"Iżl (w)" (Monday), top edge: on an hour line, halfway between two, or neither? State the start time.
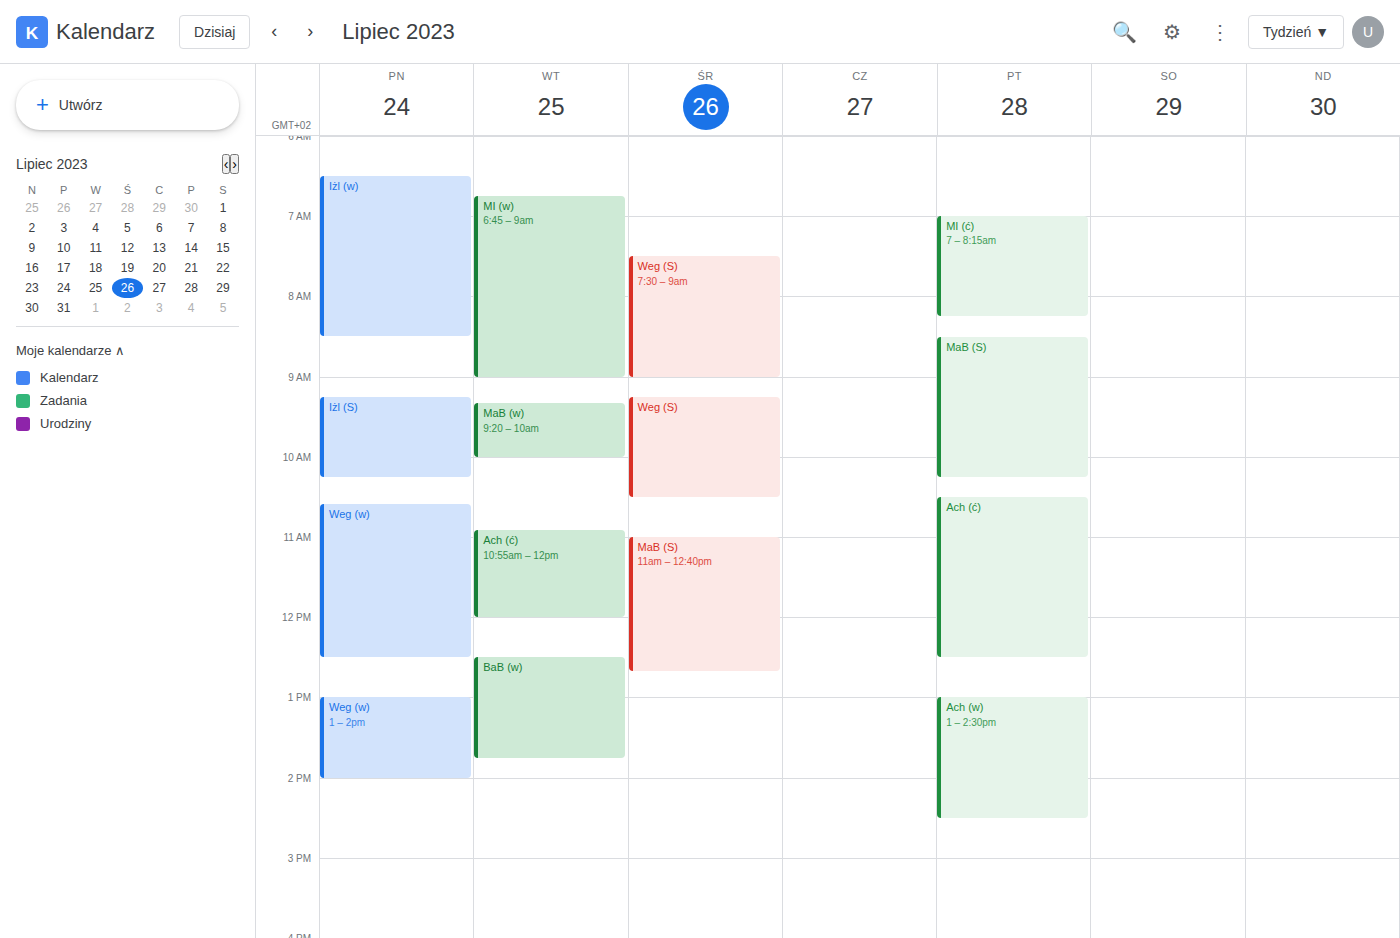
6:30 AM -- halfway between the 6 AM and 7 AM lines.